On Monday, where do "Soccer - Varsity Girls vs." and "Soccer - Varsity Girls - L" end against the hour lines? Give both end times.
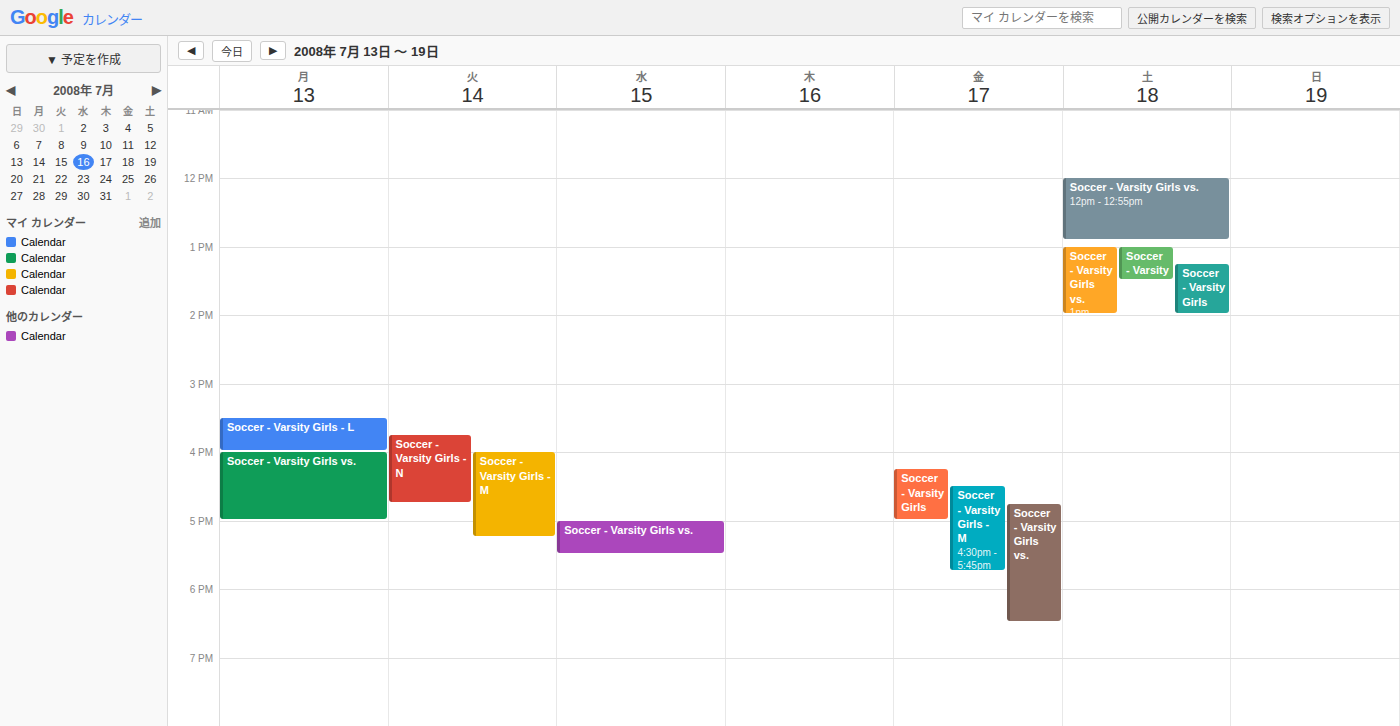
"Soccer - Varsity Girls vs.": 17:00, exactly on the 17:00 line. "Soccer - Varsity Girls - L": 16:00, exactly on the 16:00 line.